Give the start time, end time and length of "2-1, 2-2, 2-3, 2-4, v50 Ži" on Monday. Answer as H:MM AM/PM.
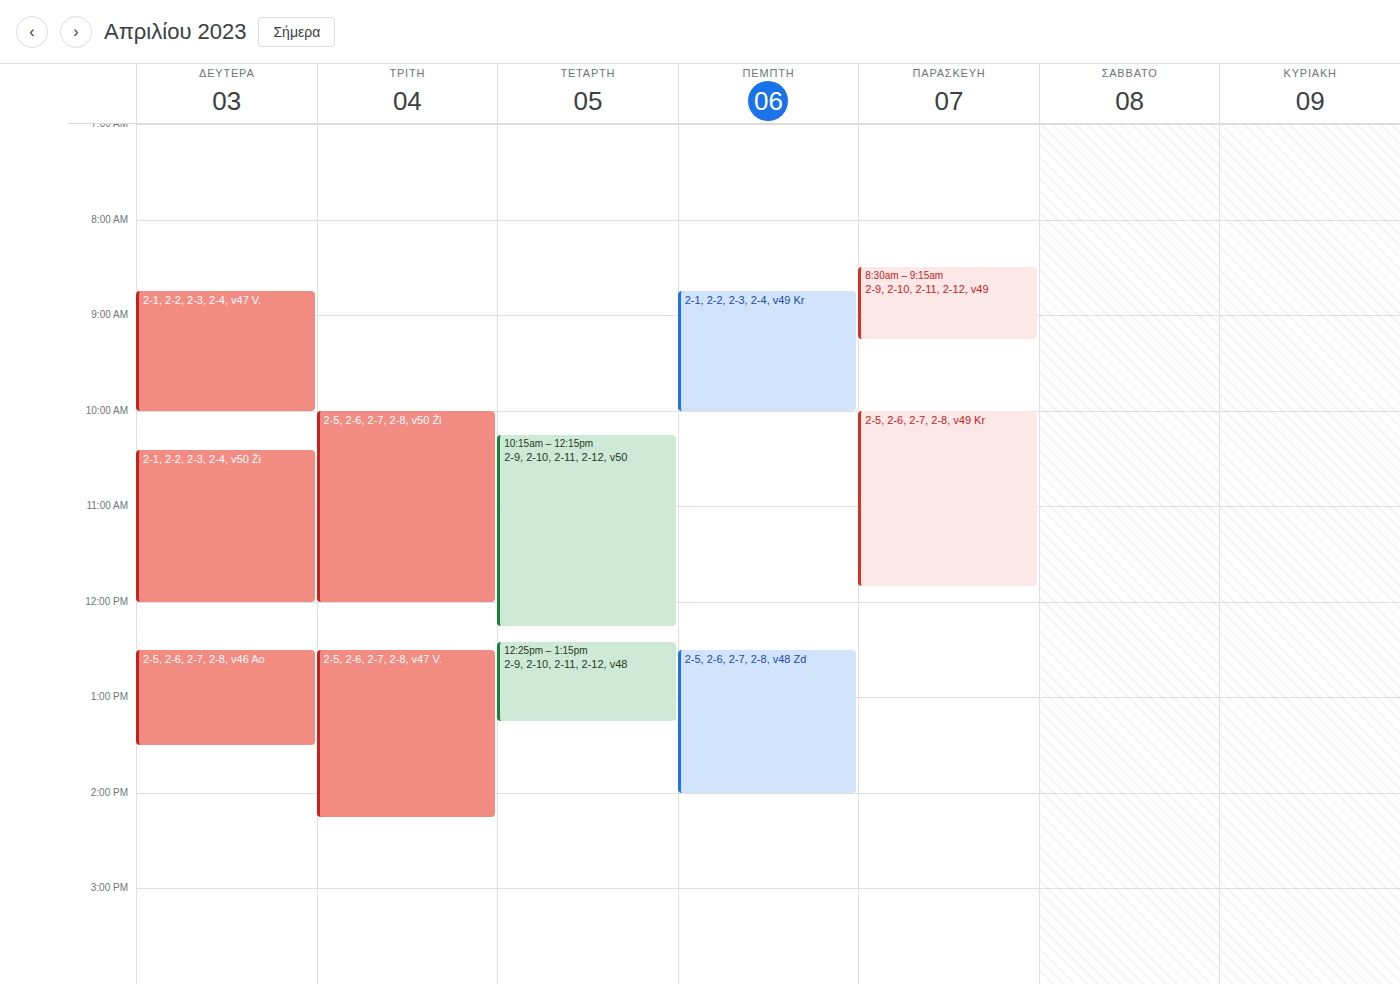
10:25 AM to 12:00 PM, 1 hour 35 minutes